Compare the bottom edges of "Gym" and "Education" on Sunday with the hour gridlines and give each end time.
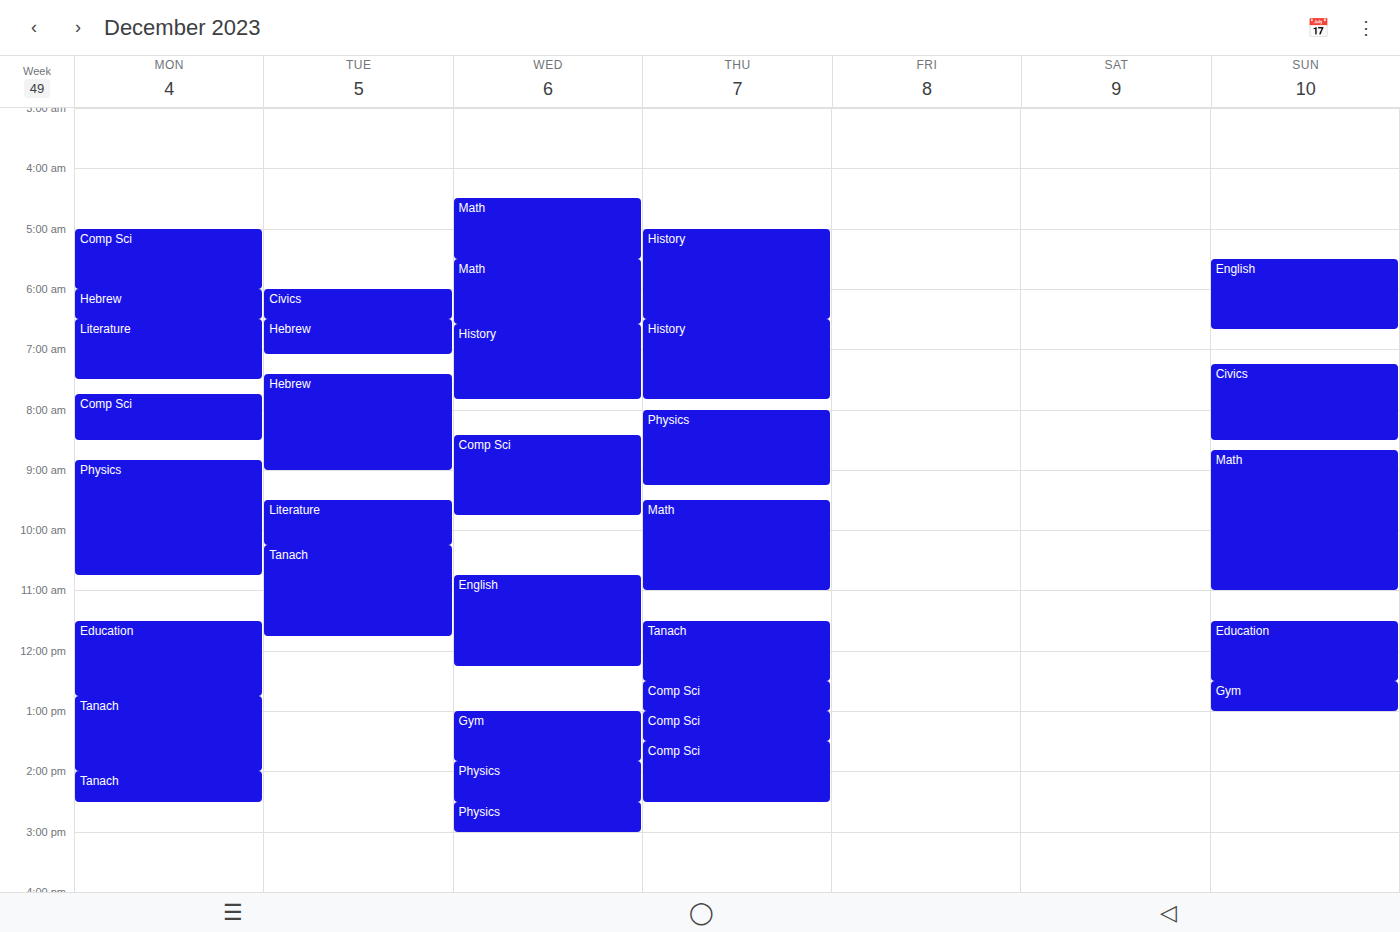
"Gym": 13:00, exactly on the 13:00 line. "Education": 12:30, halfway between the 12:00 and 13:00 lines.